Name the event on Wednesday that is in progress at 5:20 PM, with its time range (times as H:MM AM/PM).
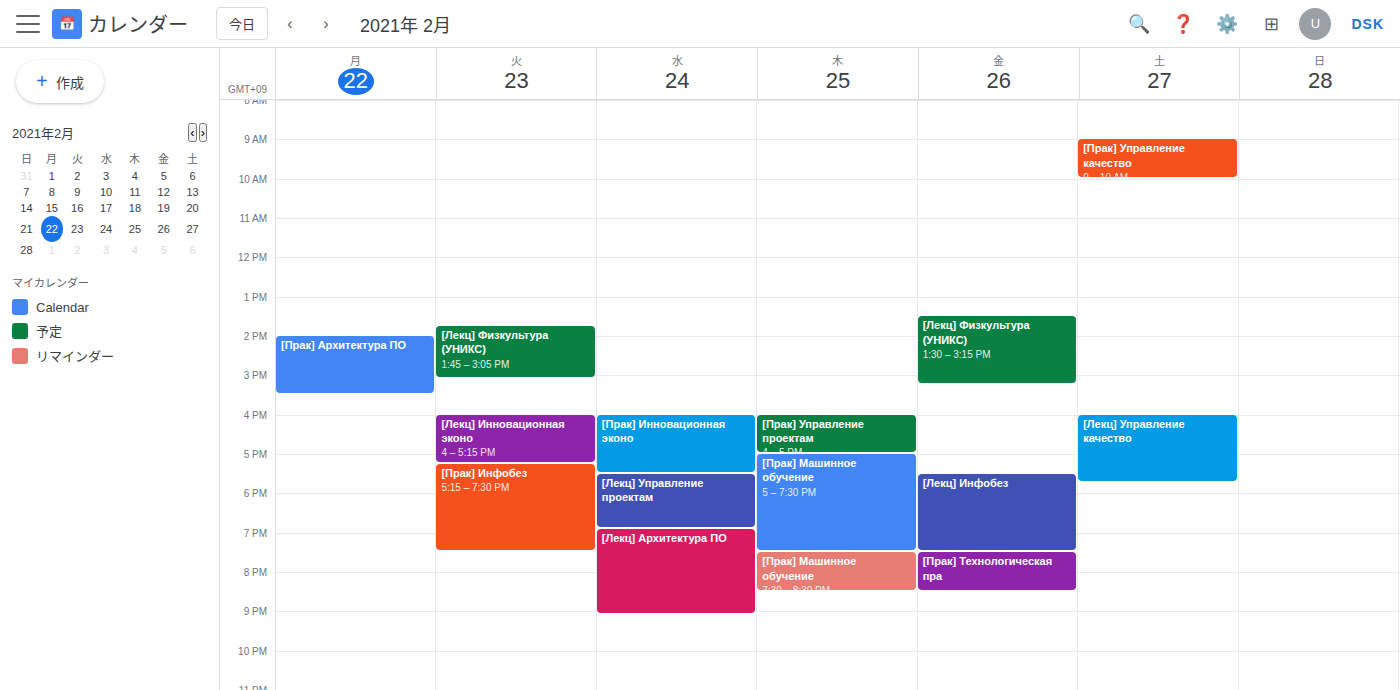
"[Прак] Инновационная эконо", 4:00 PM to 5:30 PM